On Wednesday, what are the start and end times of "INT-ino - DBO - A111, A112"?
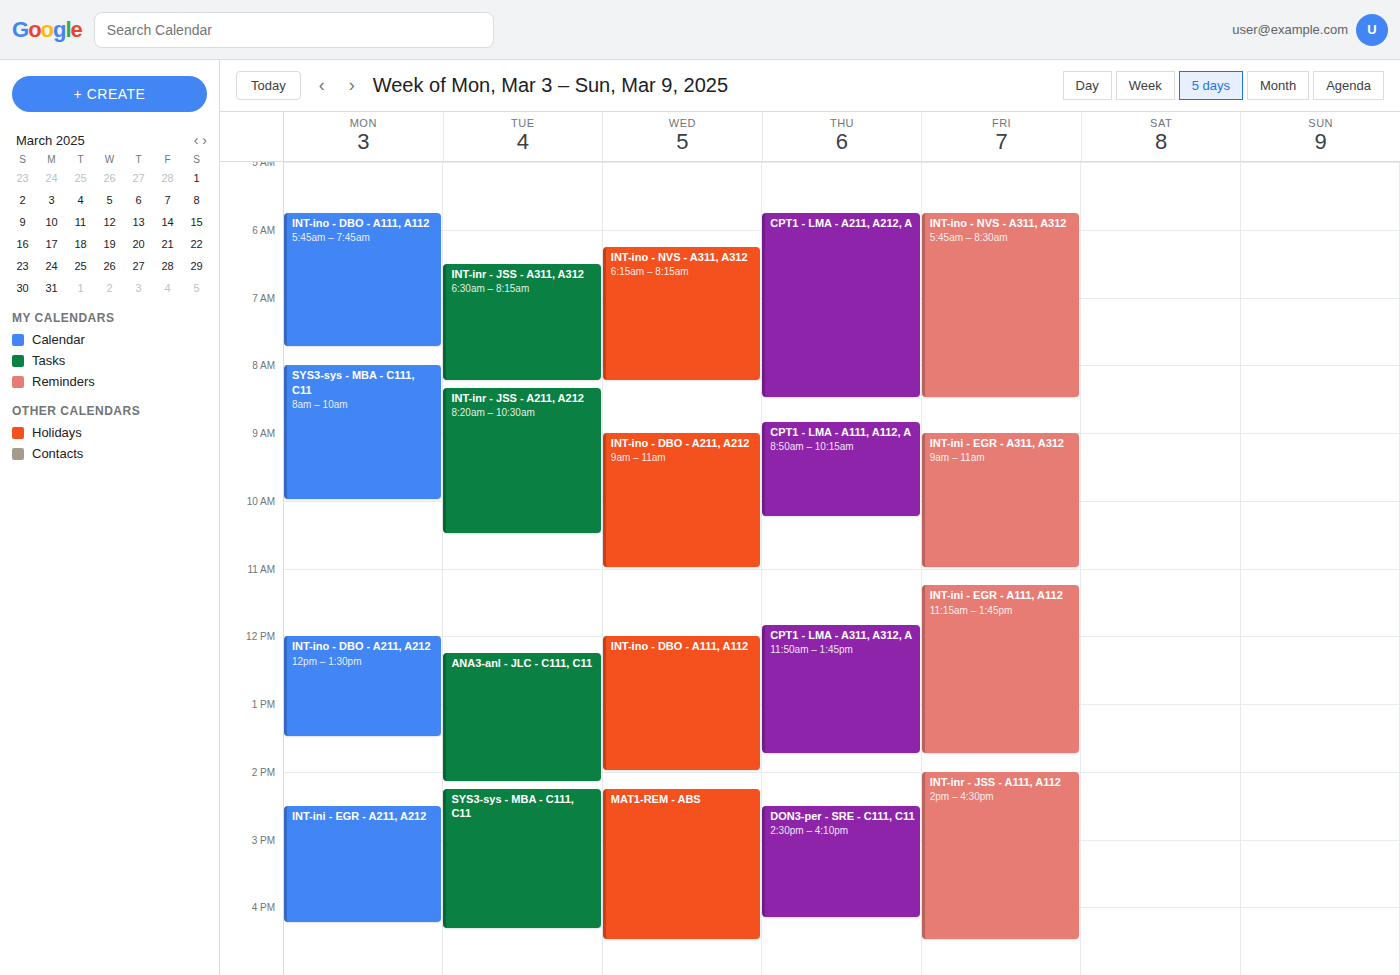
12:00 PM to 2:00 PM